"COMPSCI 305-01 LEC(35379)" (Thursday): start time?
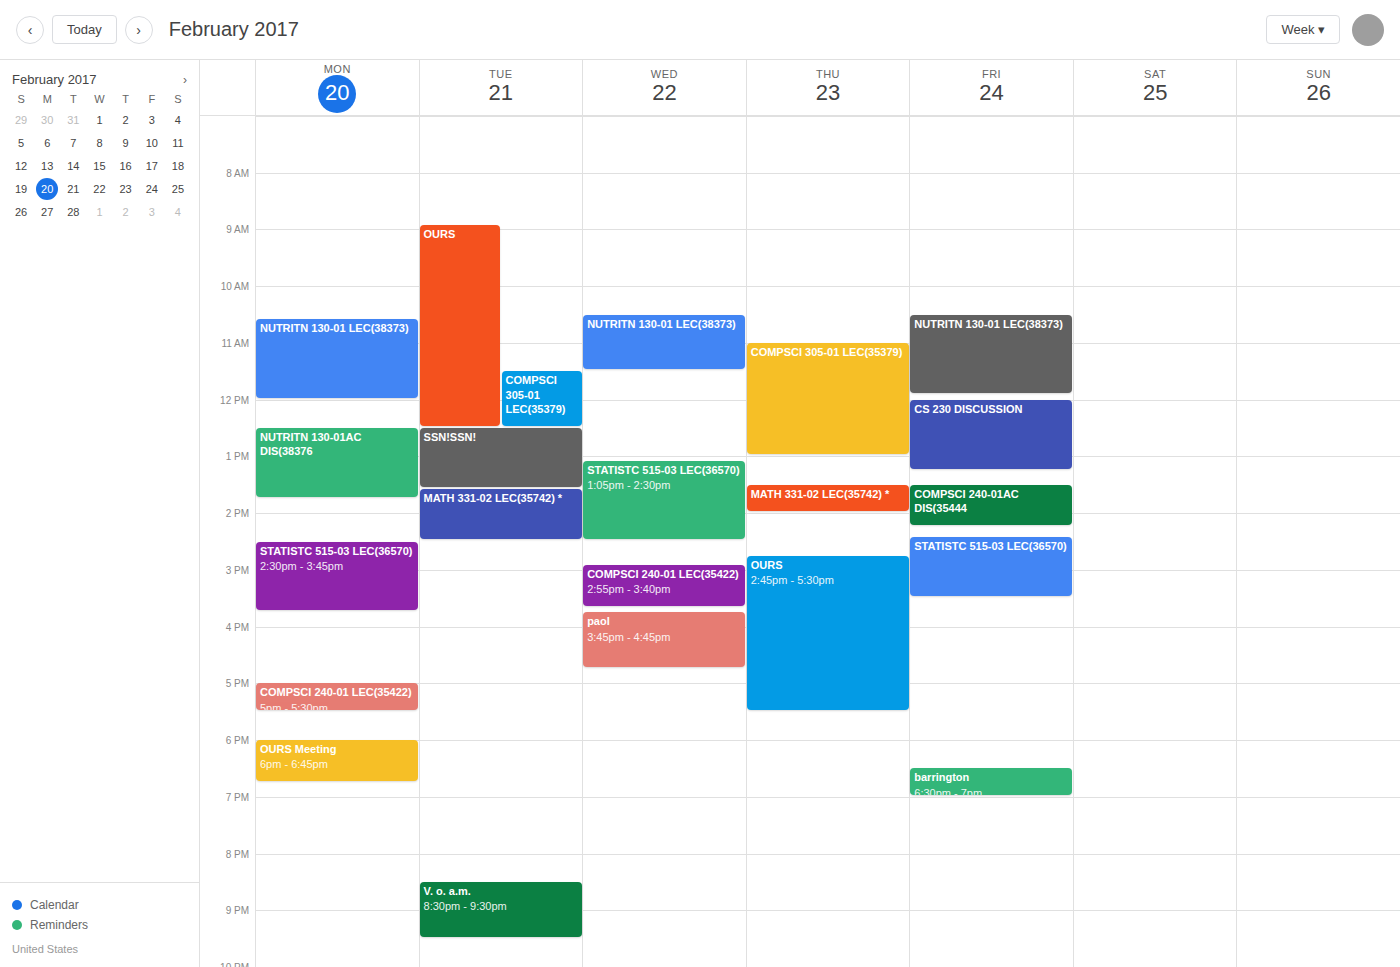
11:00 AM